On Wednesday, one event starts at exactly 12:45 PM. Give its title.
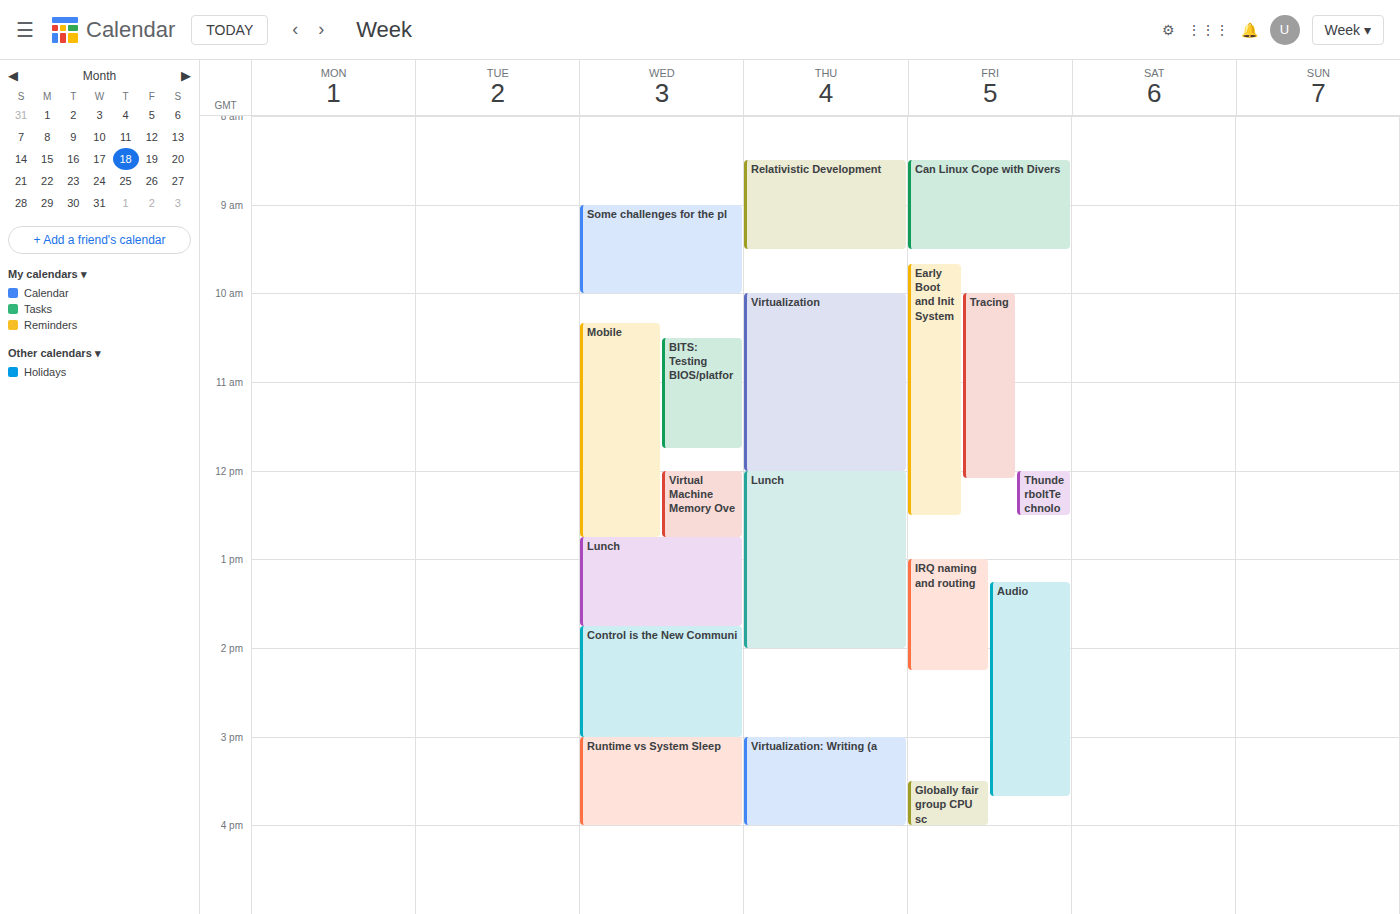
"Lunch"